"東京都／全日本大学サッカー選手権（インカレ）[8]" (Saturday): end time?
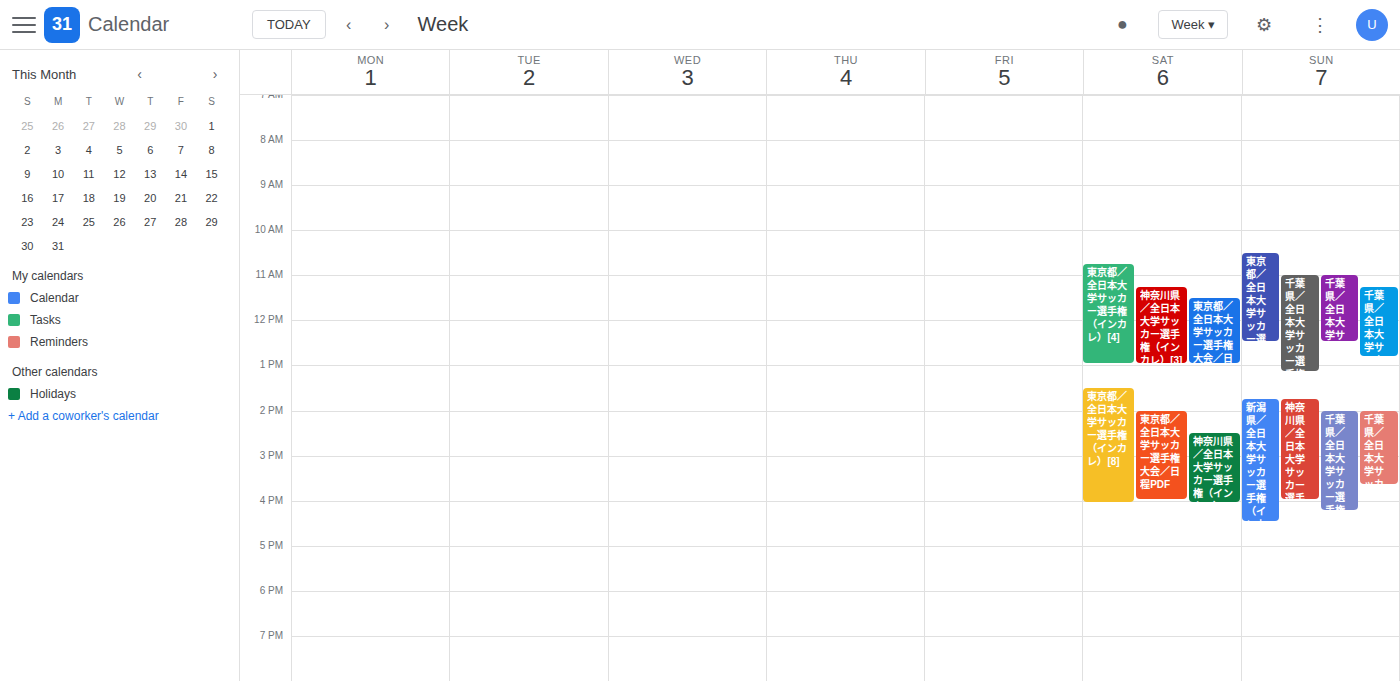
4:05 PM